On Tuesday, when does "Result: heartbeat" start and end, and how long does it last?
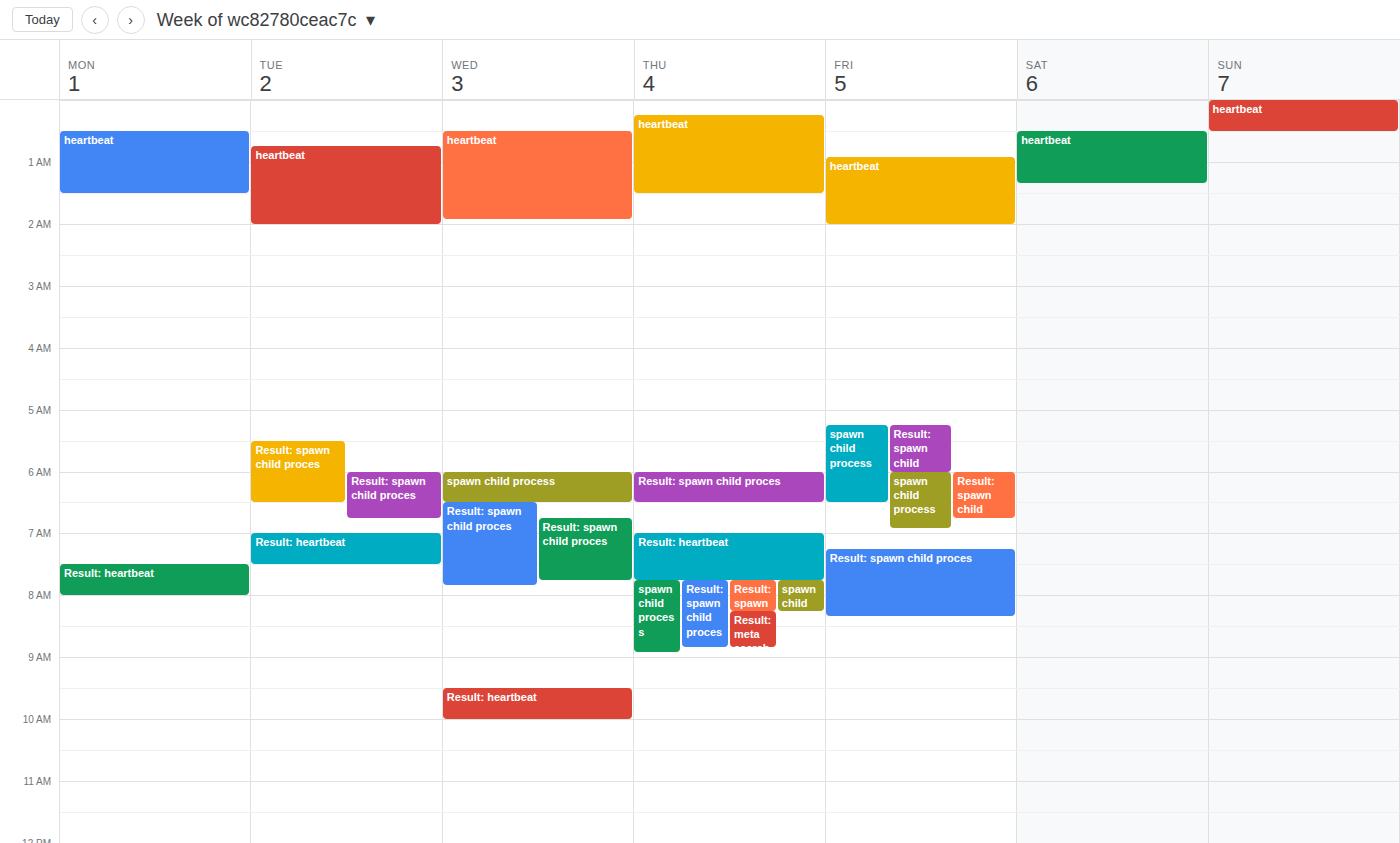
07:00 to 07:30, 30 minutes